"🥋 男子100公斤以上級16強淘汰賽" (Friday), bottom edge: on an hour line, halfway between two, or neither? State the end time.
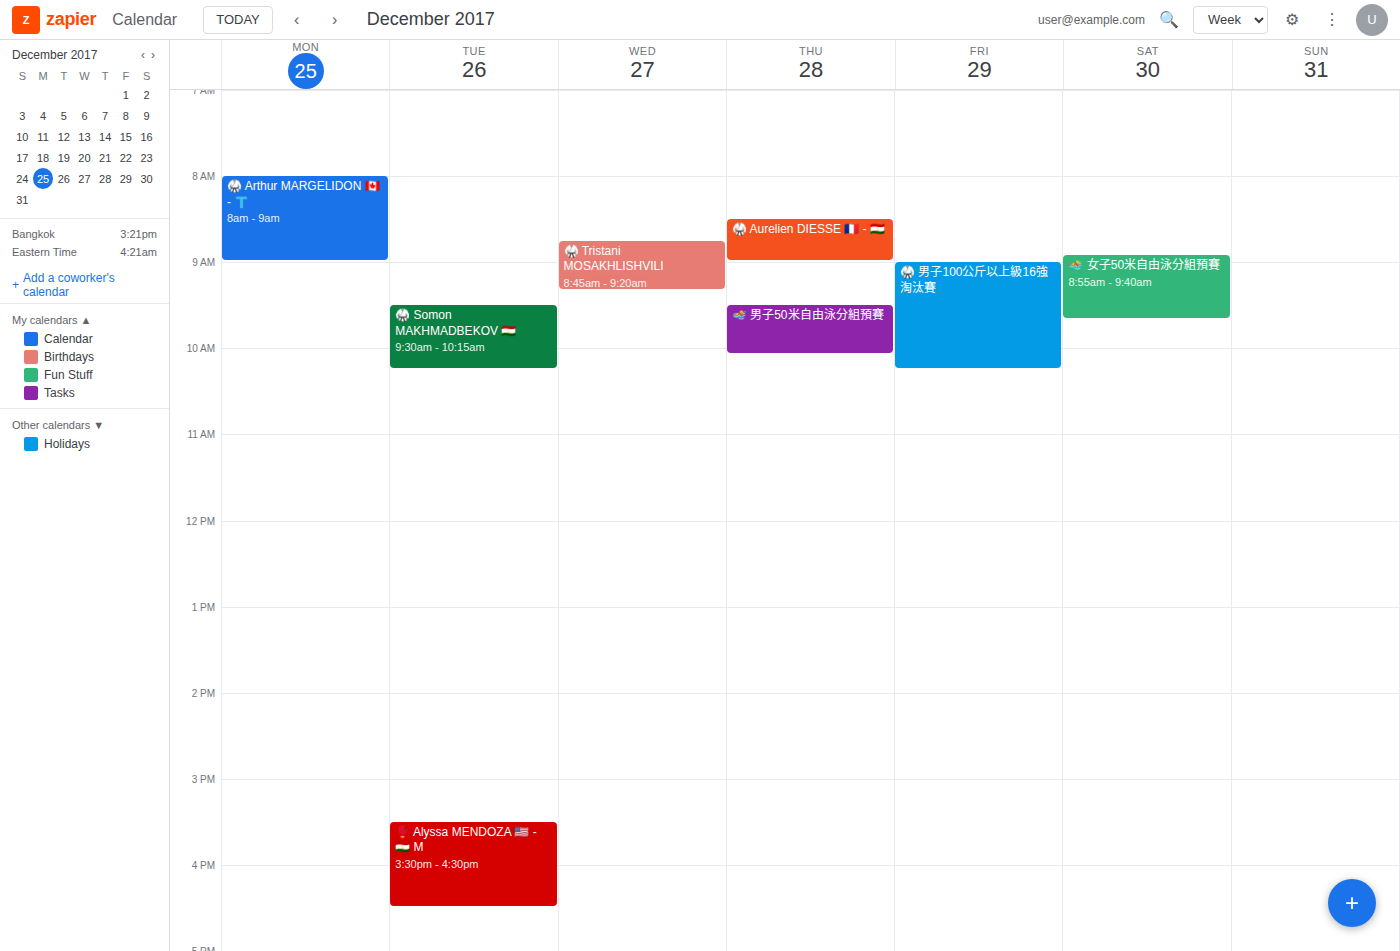
10:15 AM -- neither: a quarter of the way from the 10 AM line to the 11 AM line.